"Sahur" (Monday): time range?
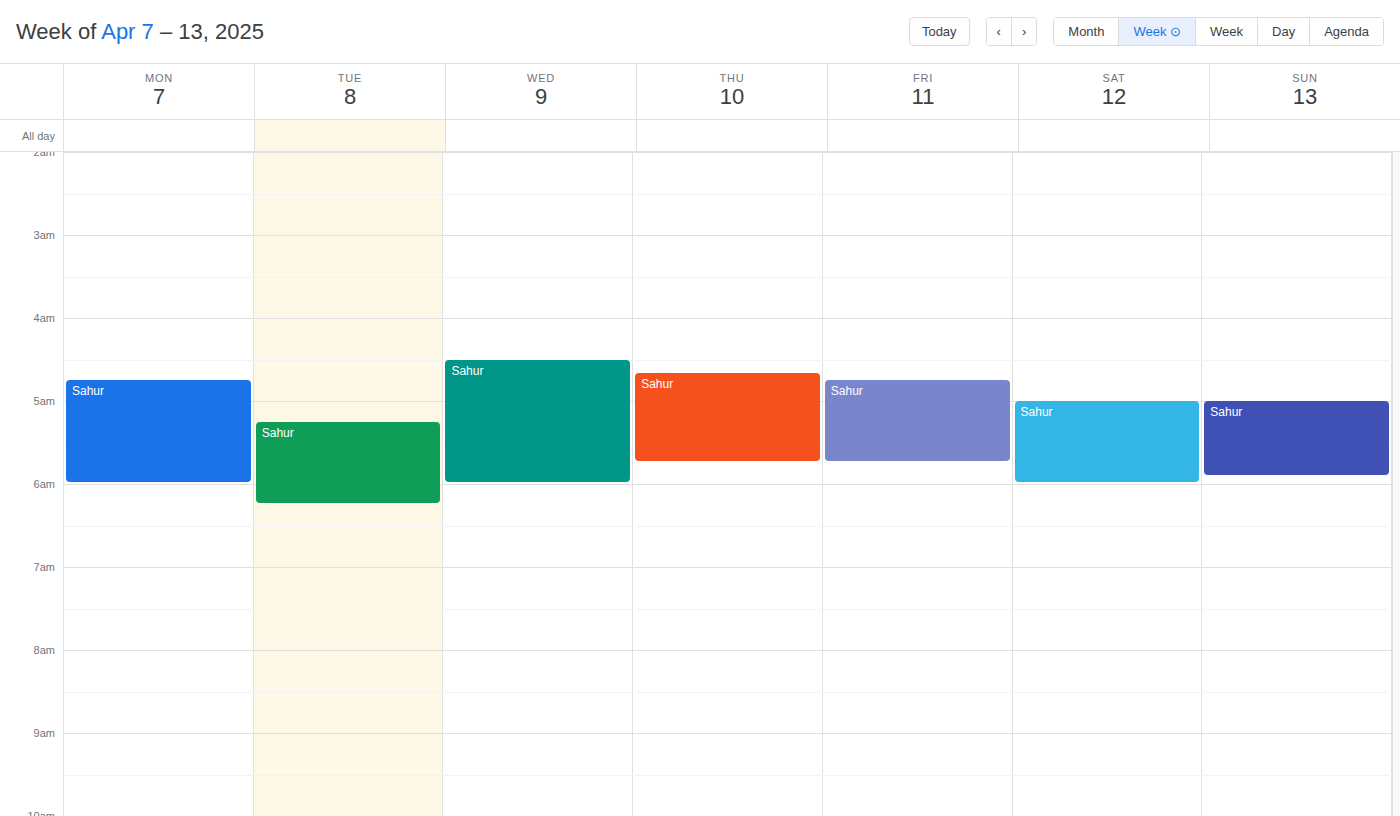
04:45 to 06:00